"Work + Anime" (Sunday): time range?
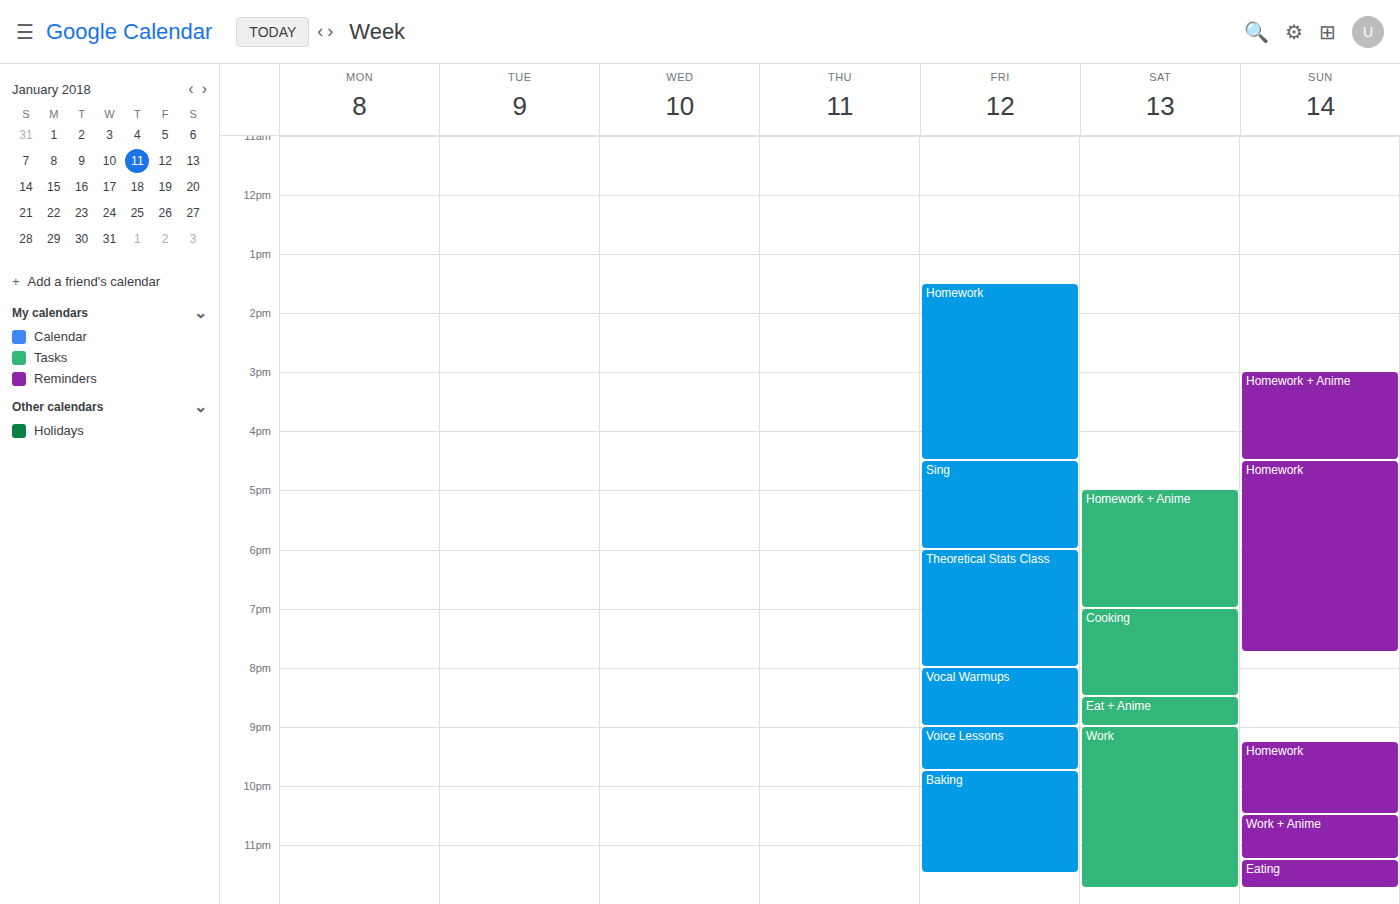
22:30 to 23:15